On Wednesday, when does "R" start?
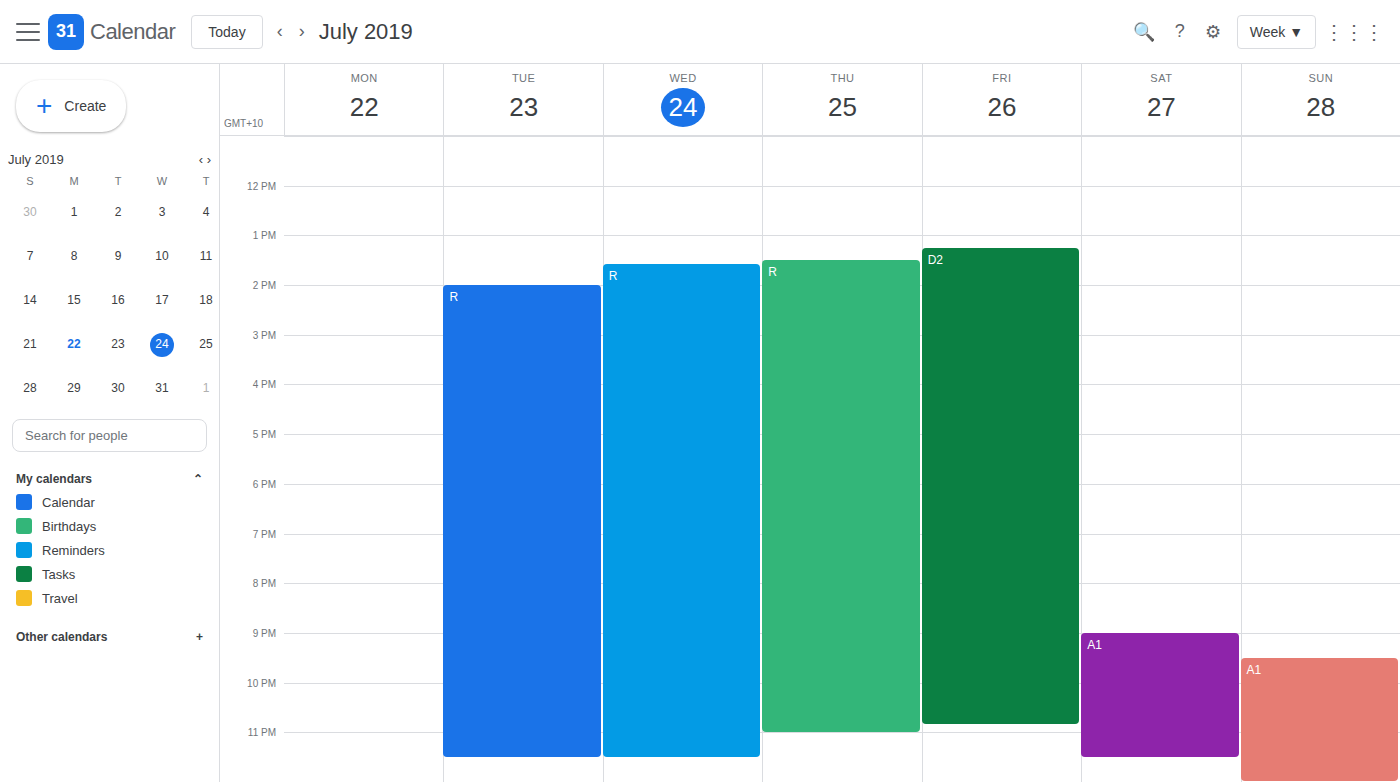
13:35